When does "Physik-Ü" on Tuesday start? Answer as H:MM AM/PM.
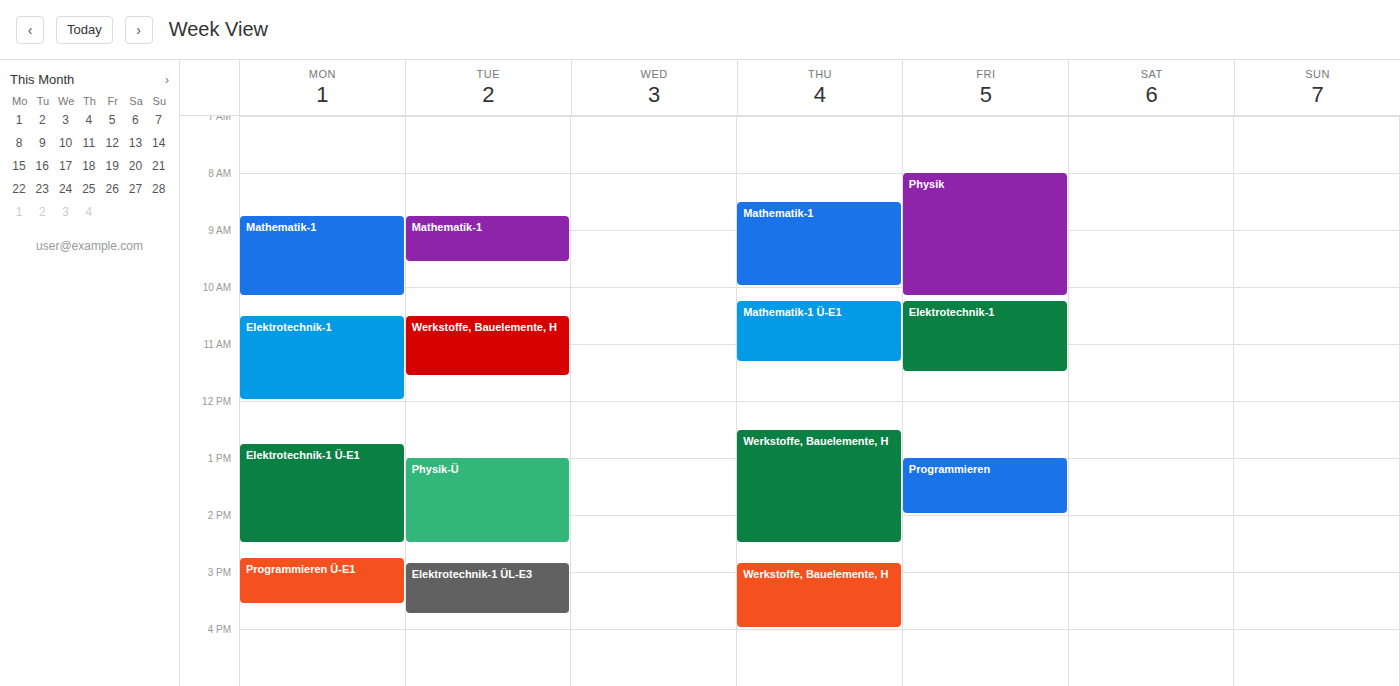
1:00 PM